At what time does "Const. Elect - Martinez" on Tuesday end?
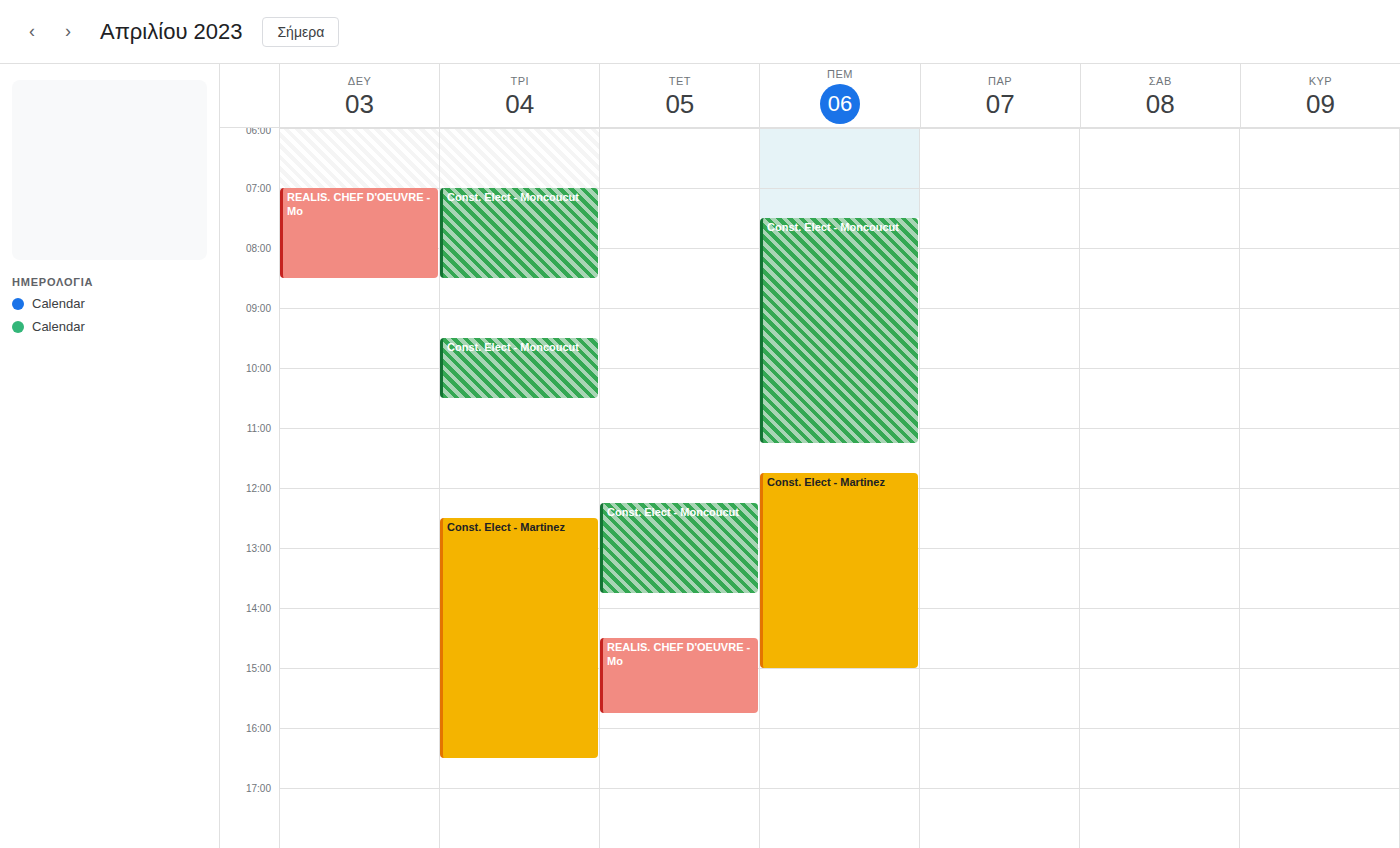
4:30 PM